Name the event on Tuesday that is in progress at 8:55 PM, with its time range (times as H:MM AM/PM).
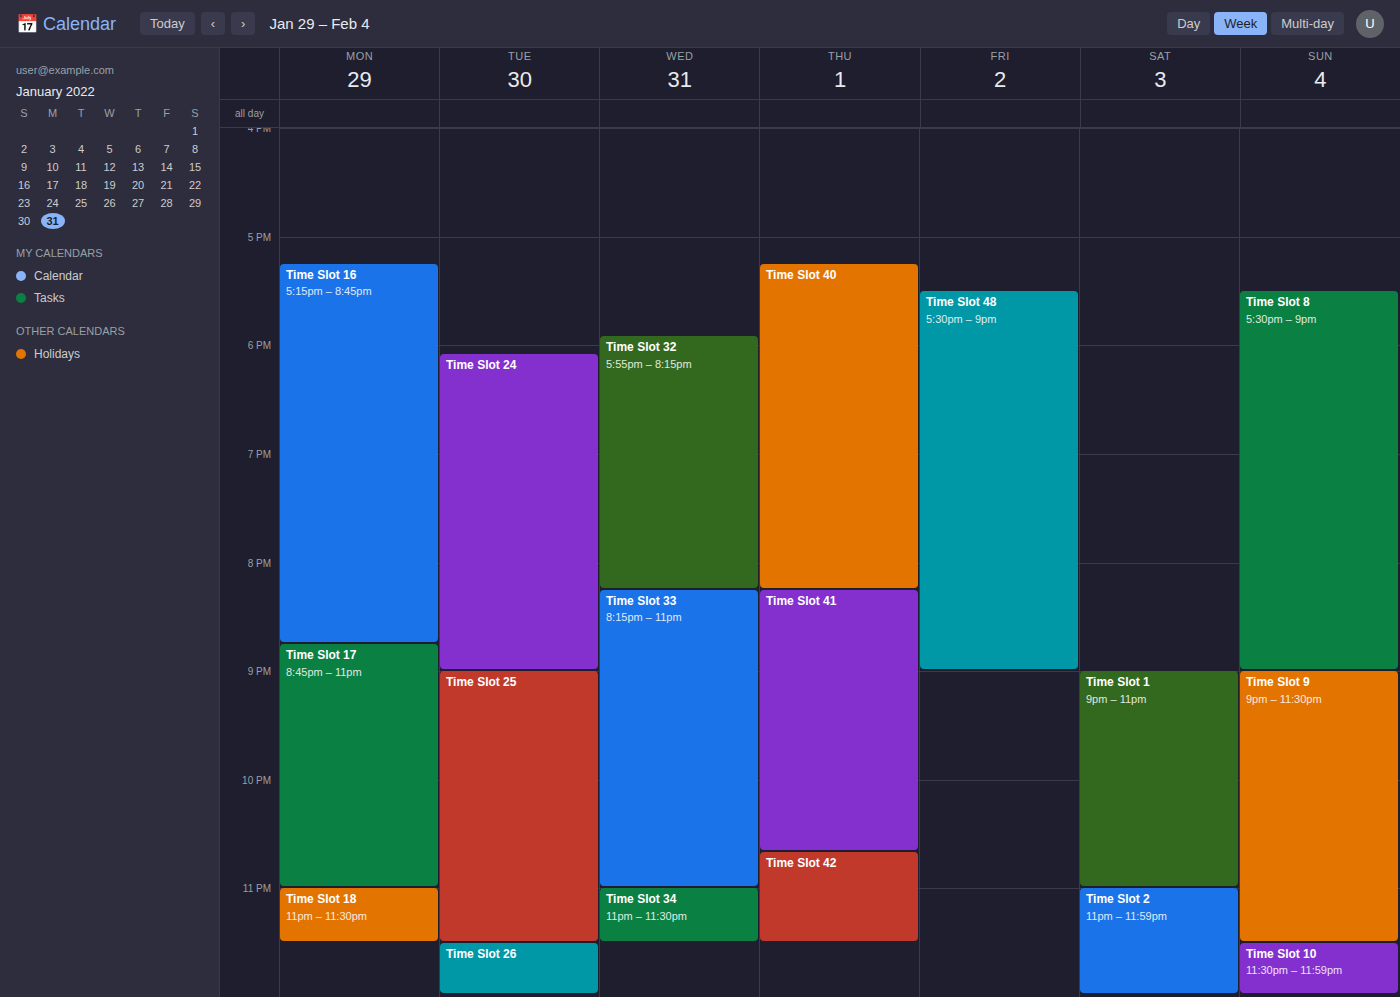
"Time Slot 24", 6:05 PM to 9:00 PM